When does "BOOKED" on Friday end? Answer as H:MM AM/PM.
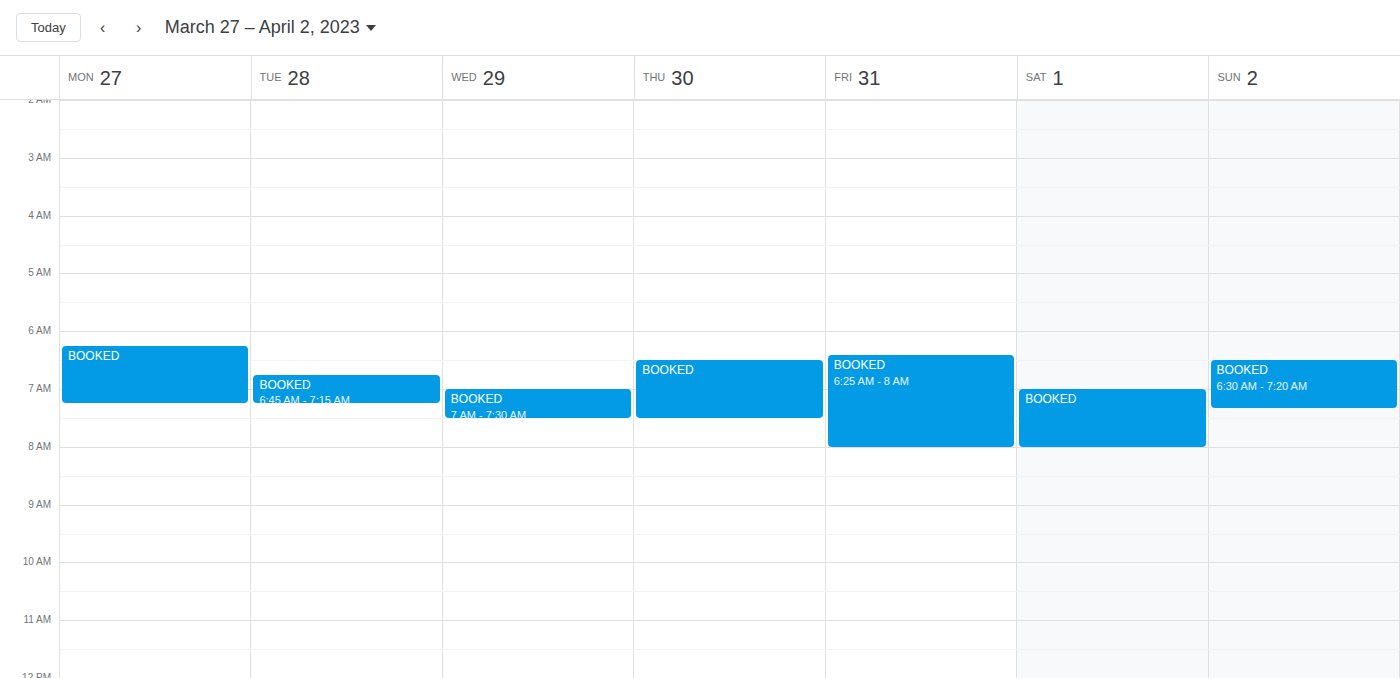
8:00 AM